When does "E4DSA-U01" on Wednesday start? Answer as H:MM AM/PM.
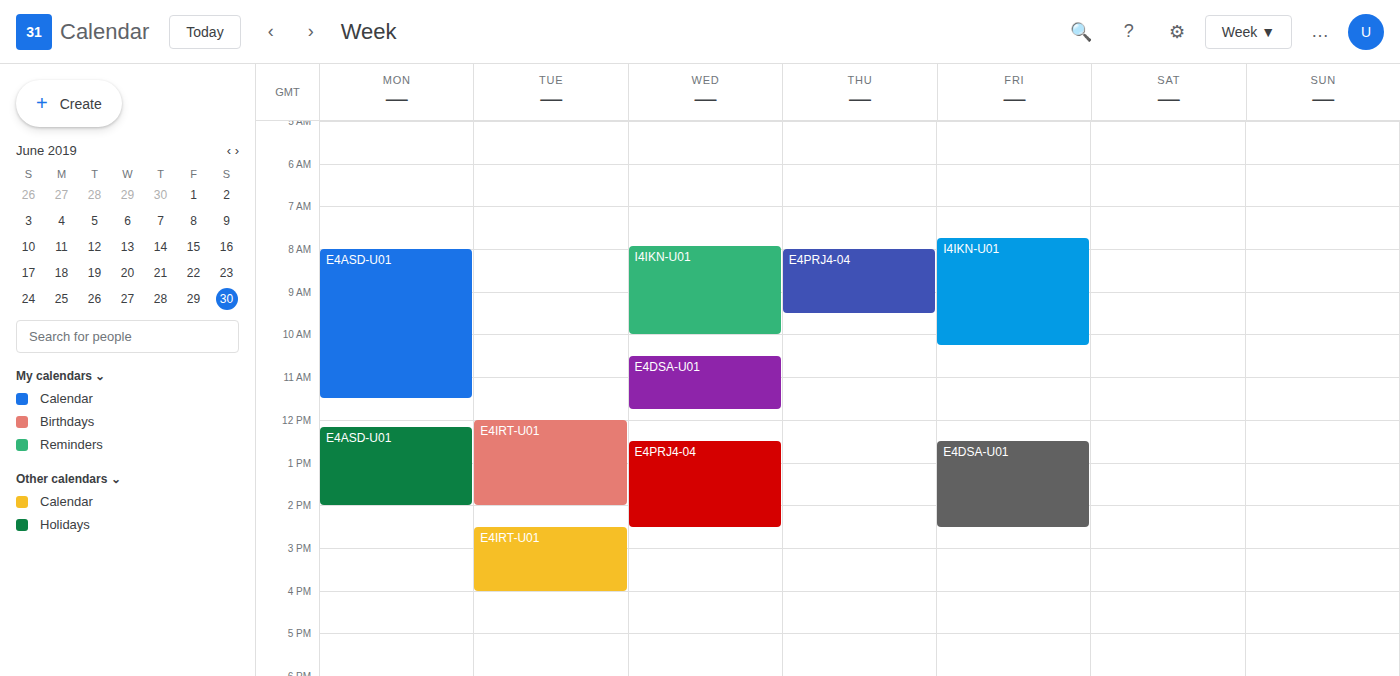
10:30 AM